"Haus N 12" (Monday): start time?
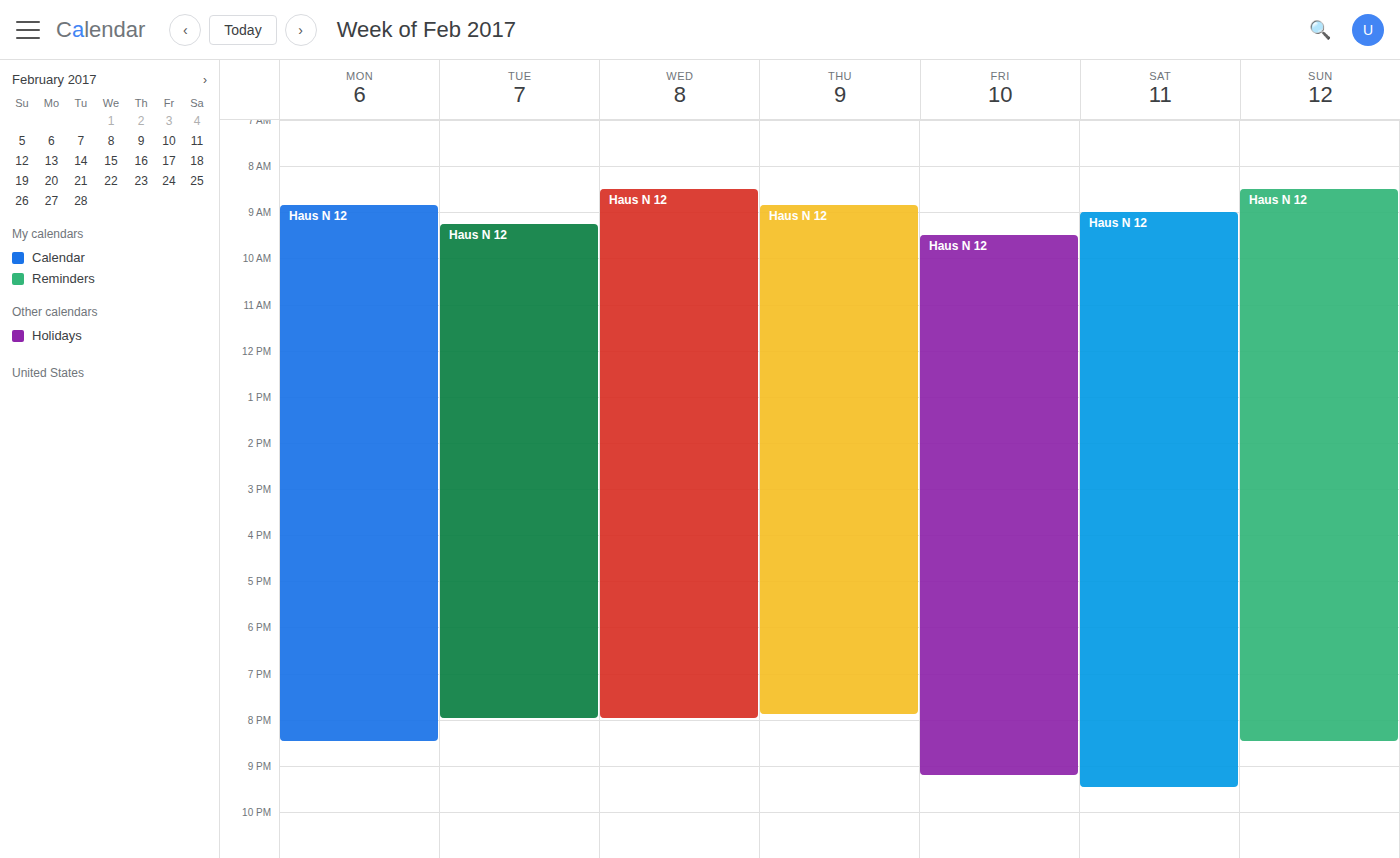
8:50 AM